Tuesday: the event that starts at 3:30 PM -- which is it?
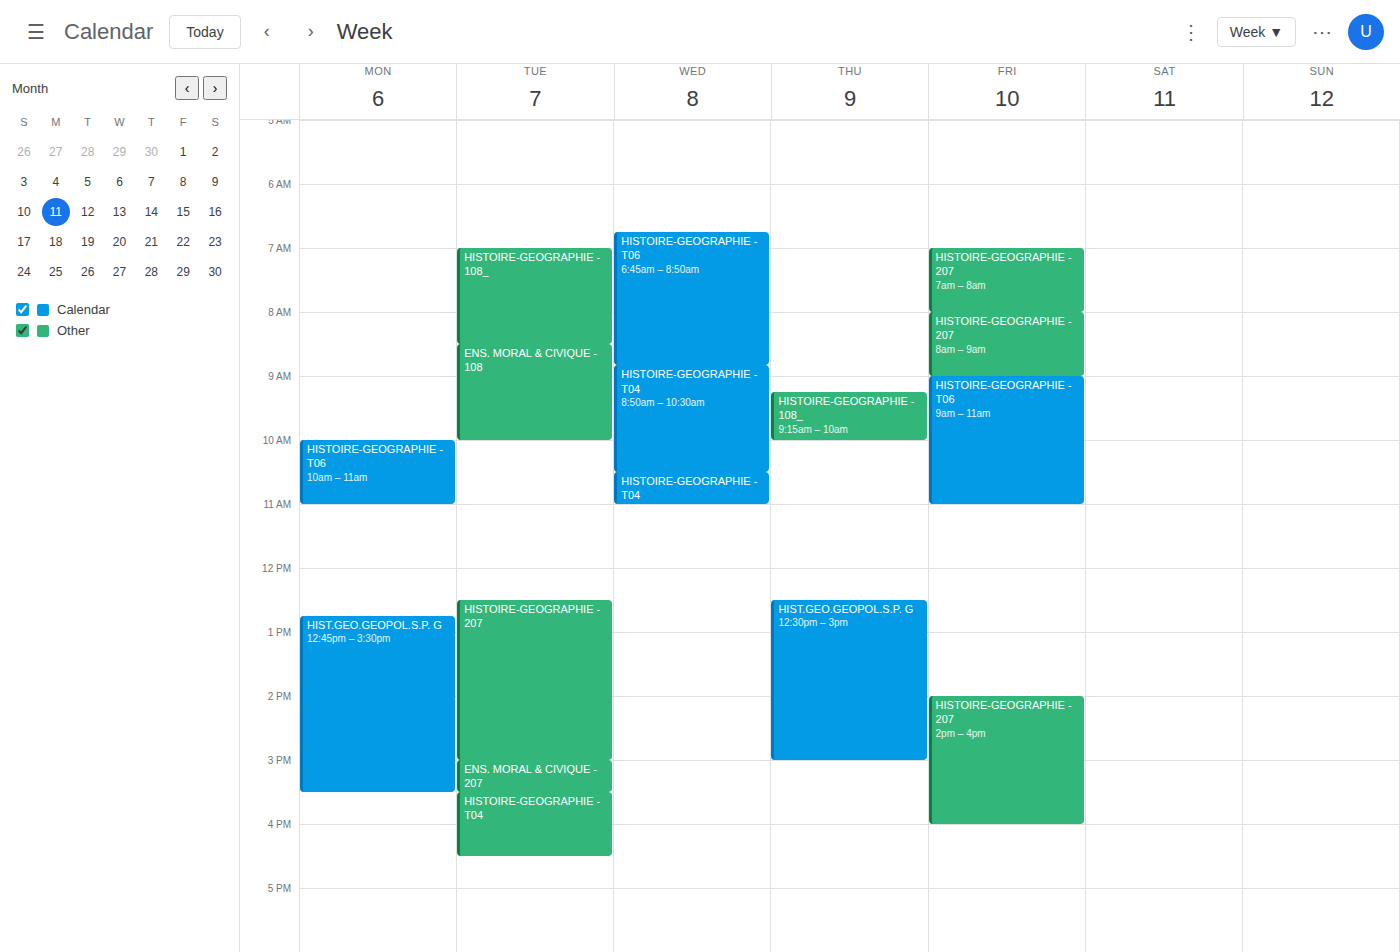
"HISTOIRE-GEOGRAPHIE - T04"